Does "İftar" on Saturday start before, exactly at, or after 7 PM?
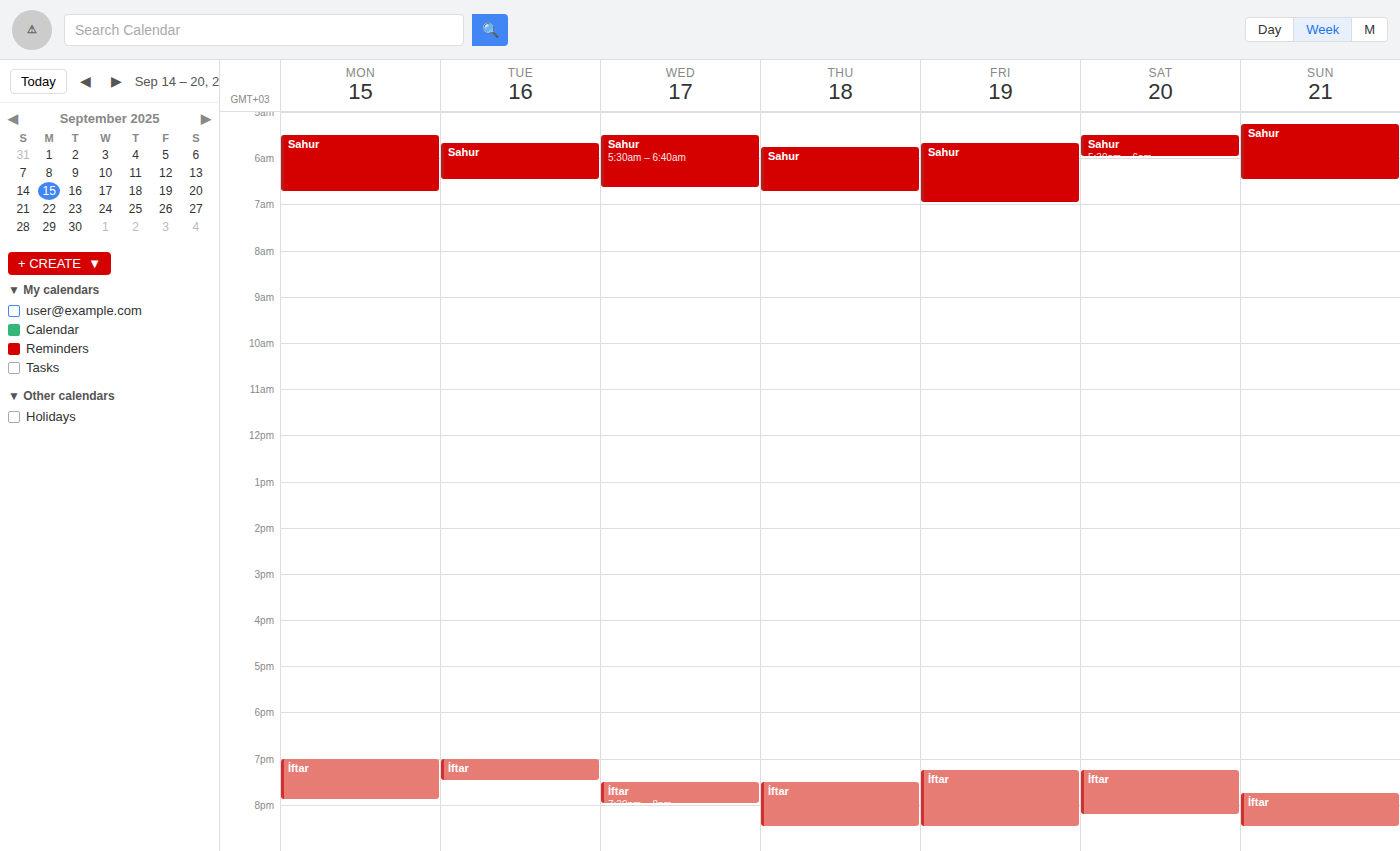
7:15 PM -- after 7 PM, 15 minutes below the 7 PM line.